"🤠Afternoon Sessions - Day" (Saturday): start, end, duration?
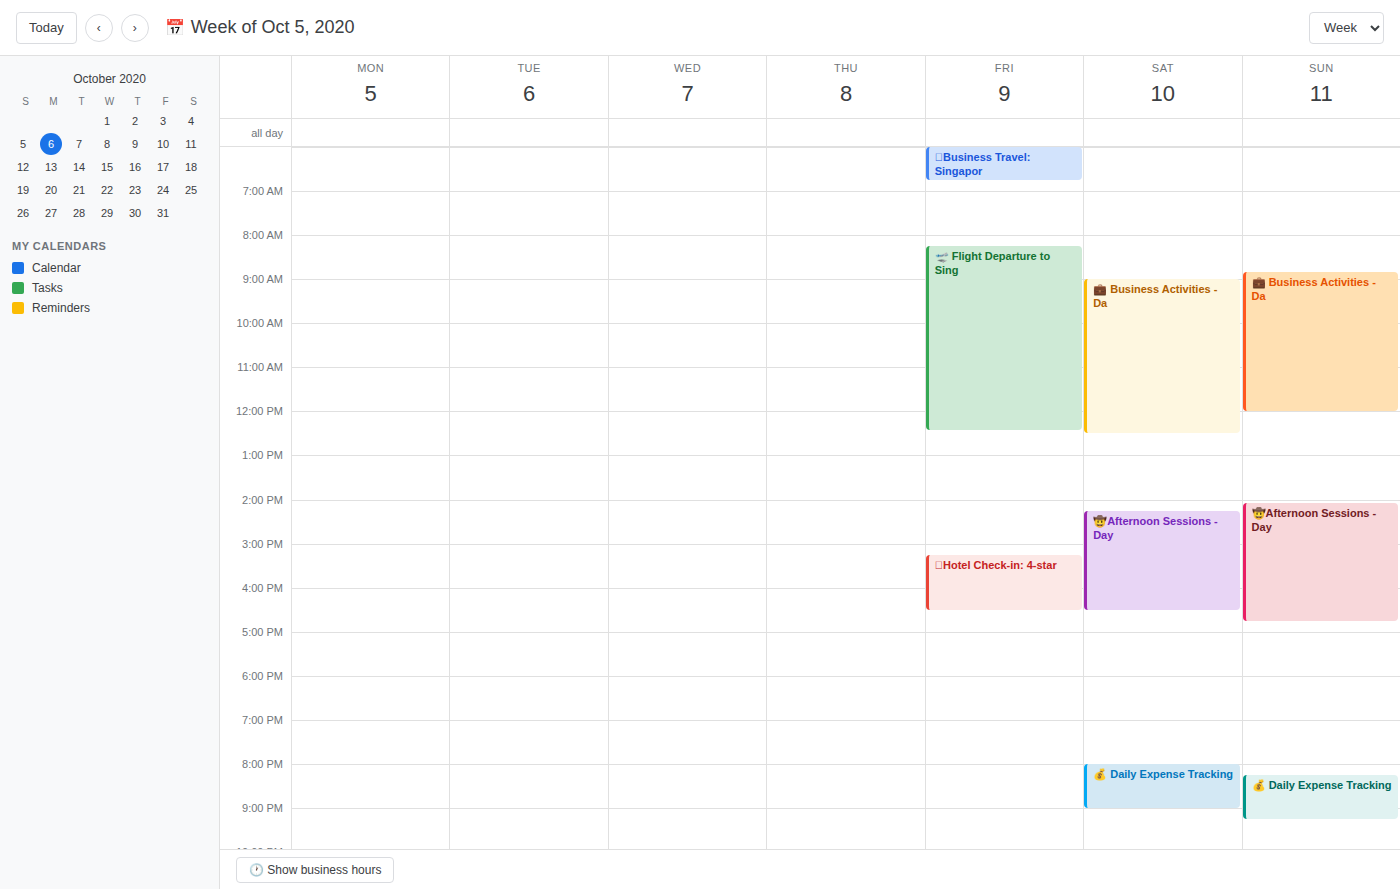
2:15 PM to 4:30 PM, 2 hours 15 minutes